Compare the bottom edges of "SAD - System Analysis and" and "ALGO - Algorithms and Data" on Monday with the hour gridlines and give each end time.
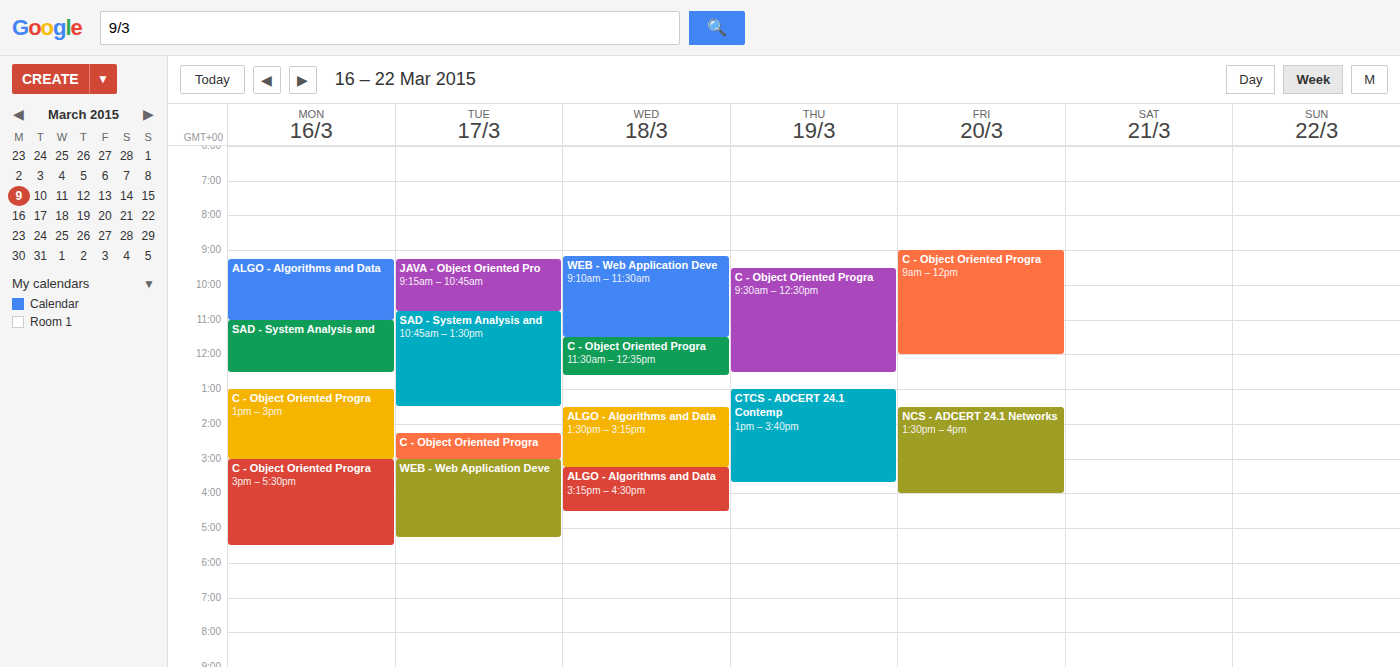
"SAD - System Analysis and": 12:30 PM, halfway between the 12 PM and 1 PM lines. "ALGO - Algorithms and Data": 11:00 AM, exactly on the 11 AM line.